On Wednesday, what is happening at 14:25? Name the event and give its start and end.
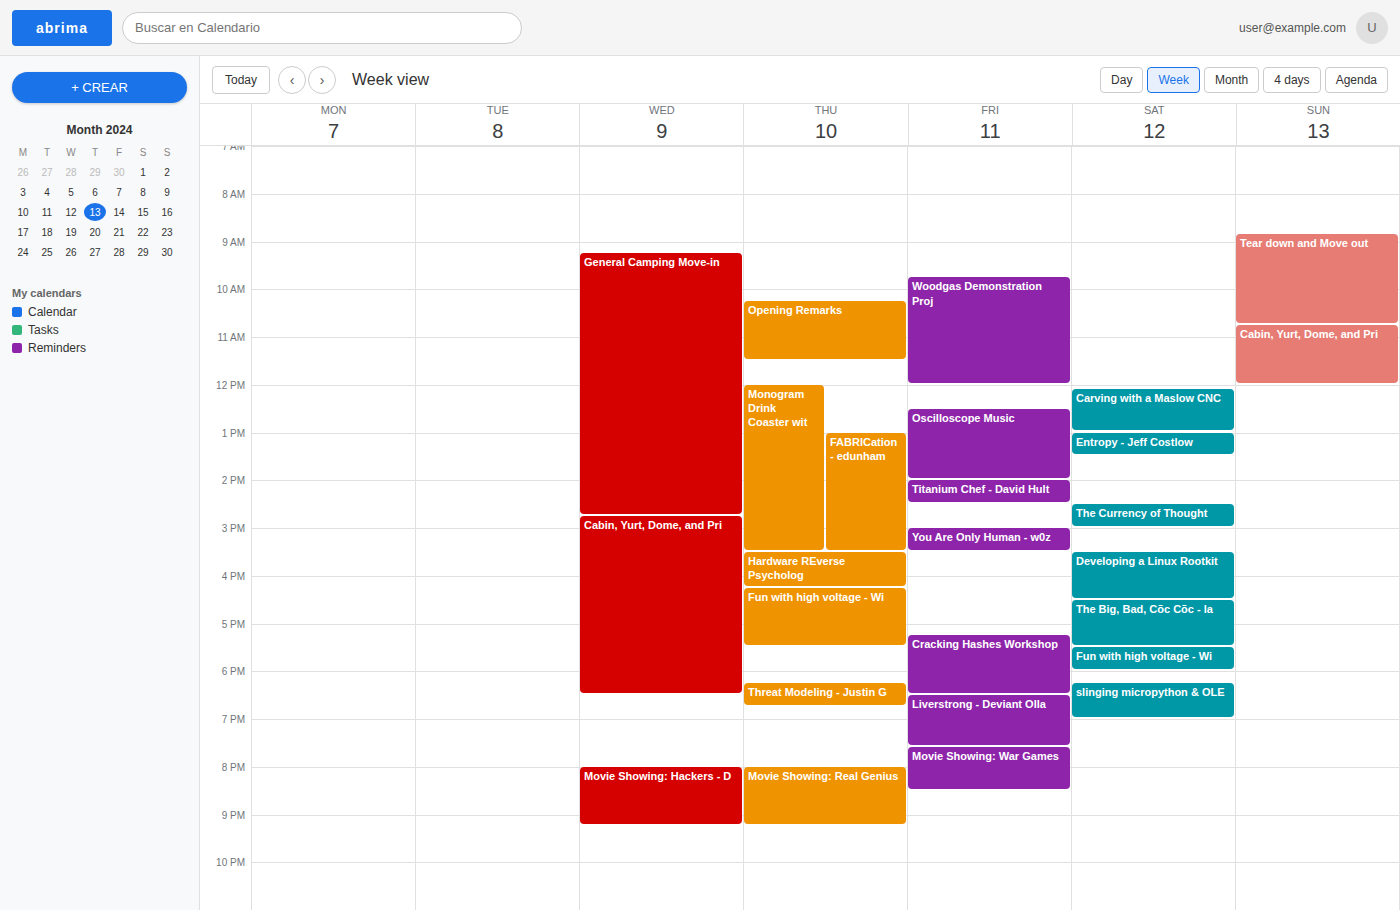
"General Camping Move-in", 09:15 to 14:45